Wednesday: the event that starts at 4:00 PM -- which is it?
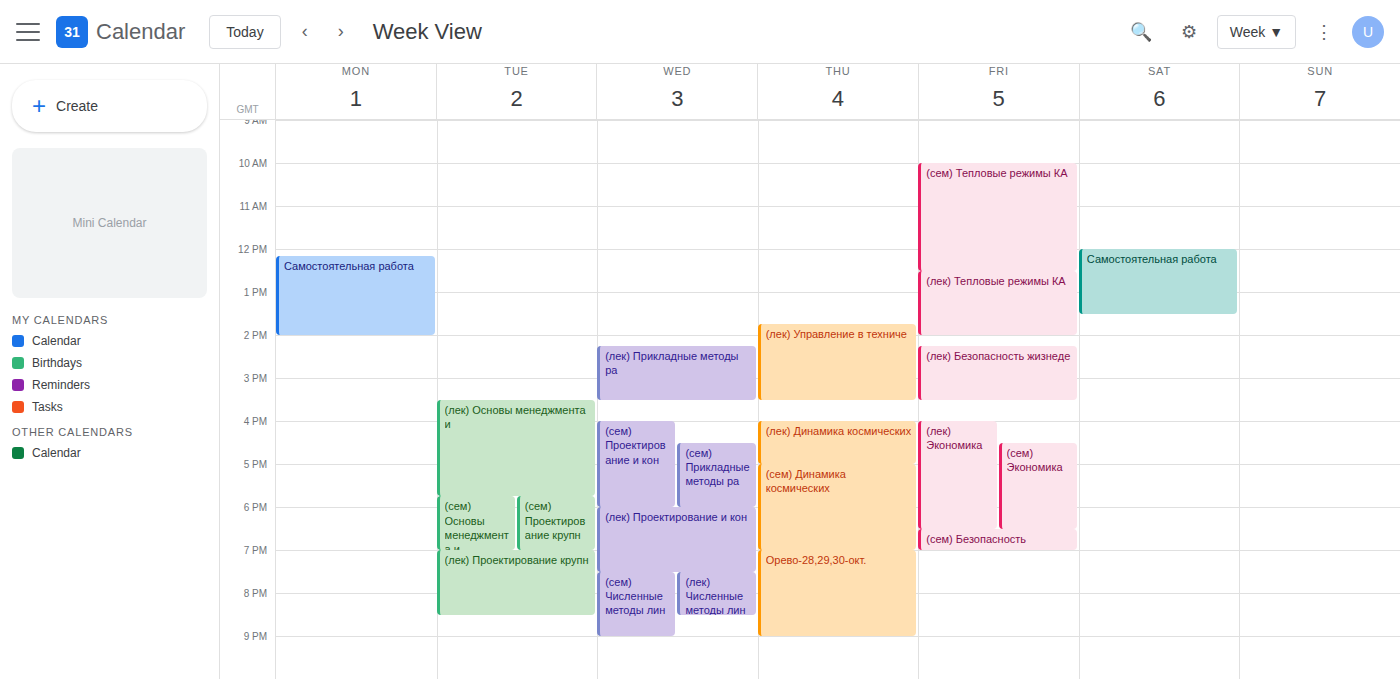
"(сем) Проектирование и кон"